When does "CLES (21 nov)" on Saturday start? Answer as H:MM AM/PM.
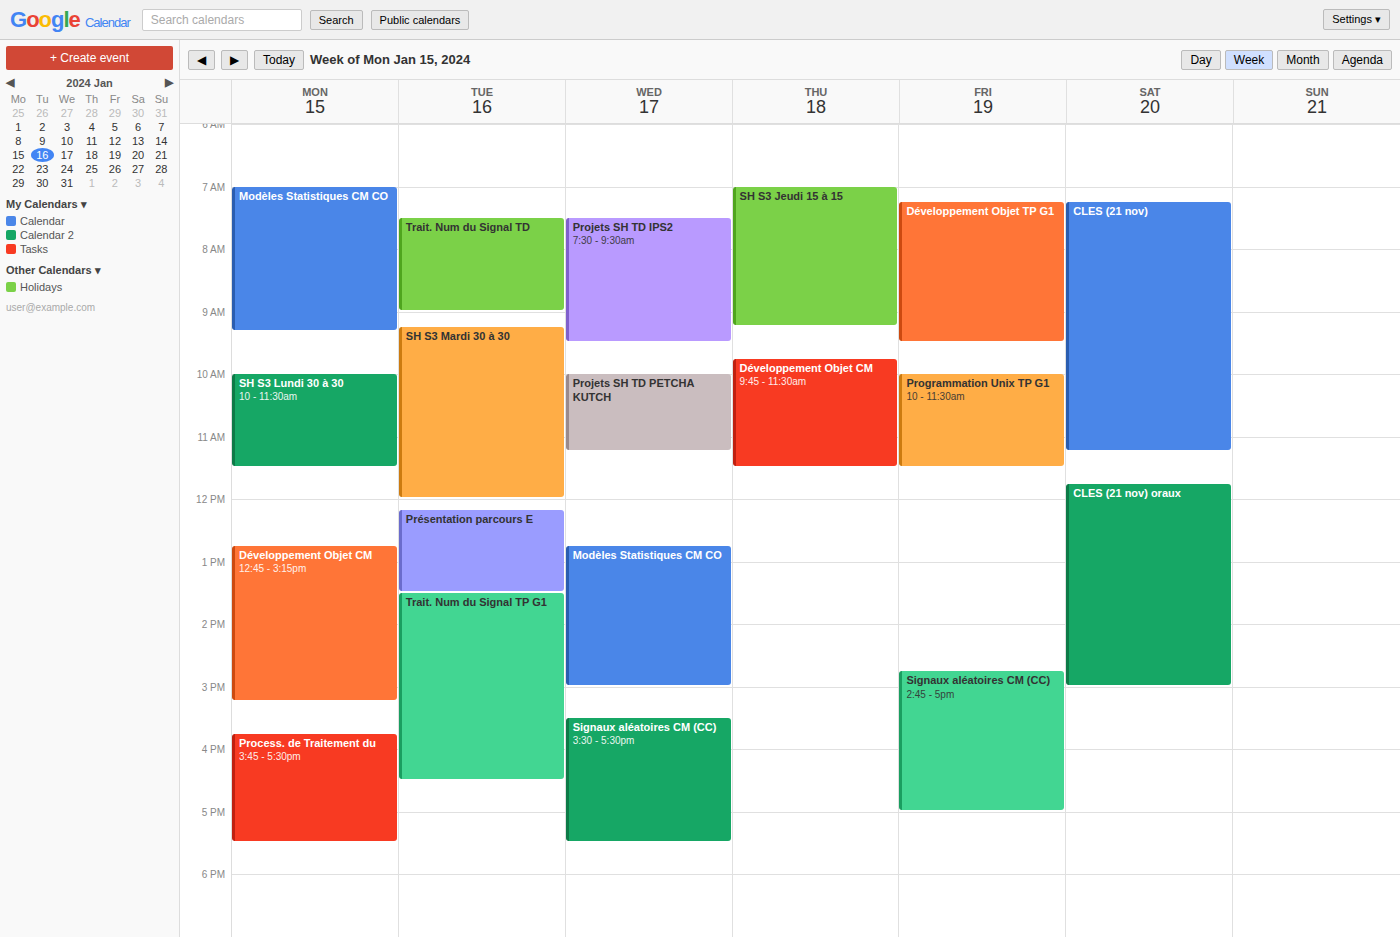
7:15 AM